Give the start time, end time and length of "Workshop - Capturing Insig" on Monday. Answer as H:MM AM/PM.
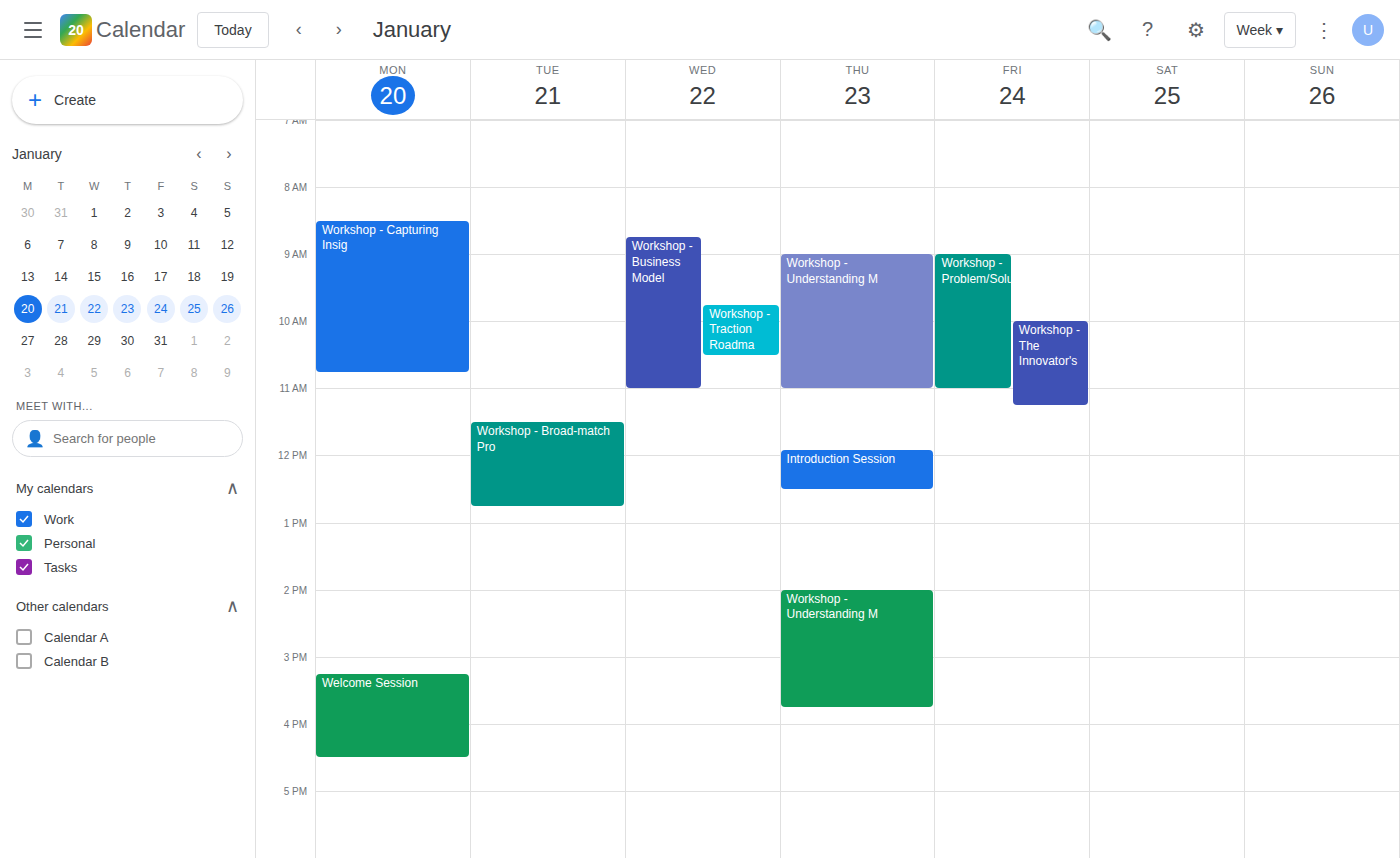
8:30 AM to 10:45 AM, 2 hours 15 minutes